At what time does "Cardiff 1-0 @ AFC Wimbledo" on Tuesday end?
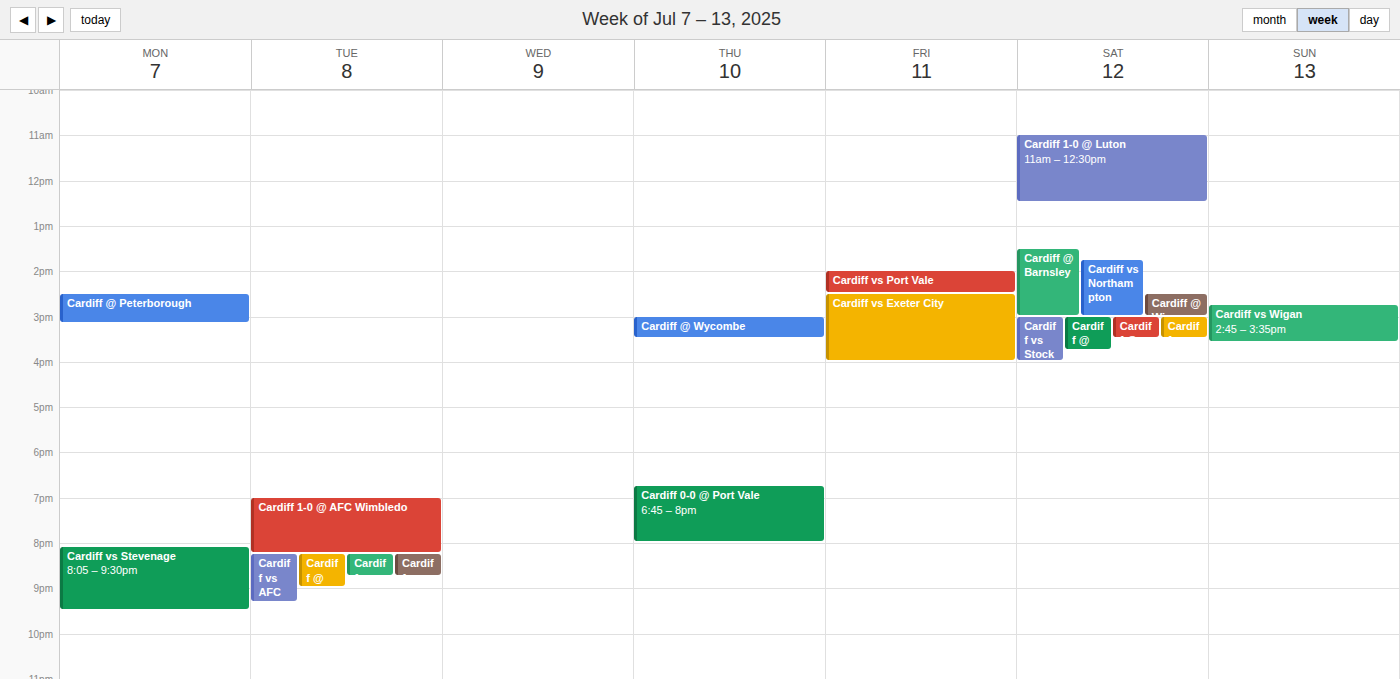
8:15 PM